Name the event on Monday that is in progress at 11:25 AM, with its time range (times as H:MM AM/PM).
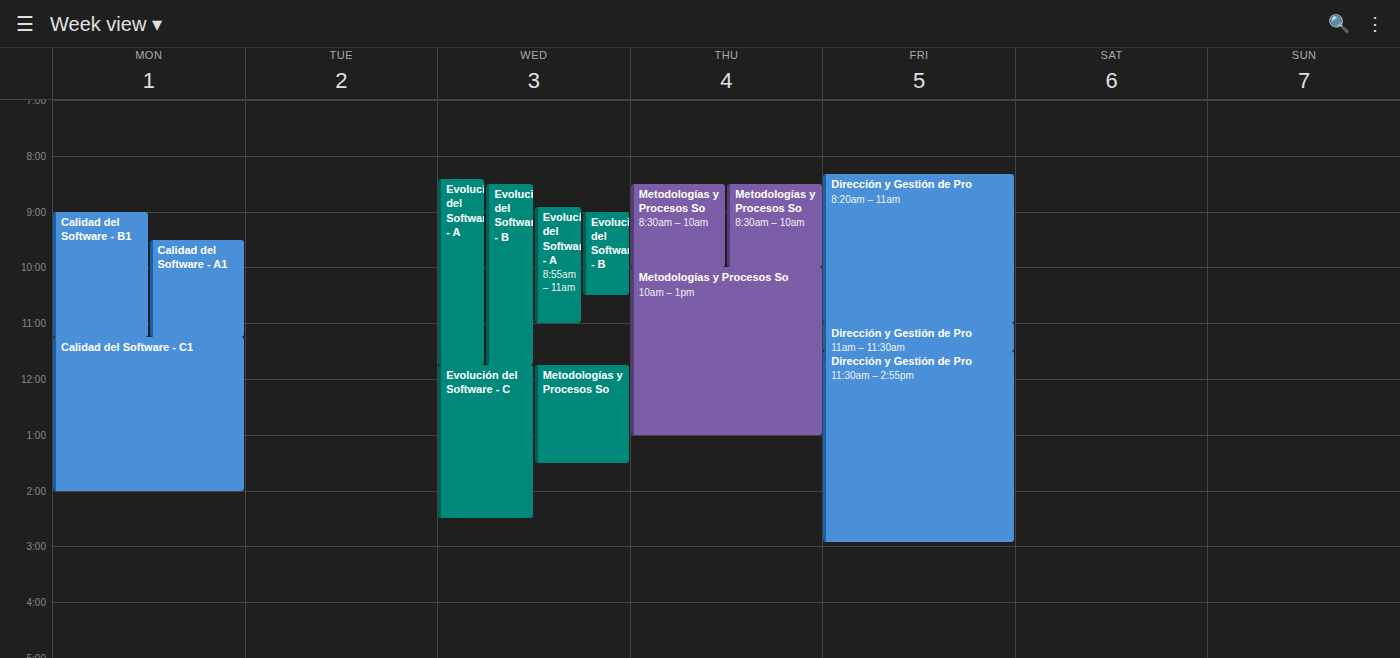
"Calidad del Software - C1", 11:15 AM to 2:00 PM